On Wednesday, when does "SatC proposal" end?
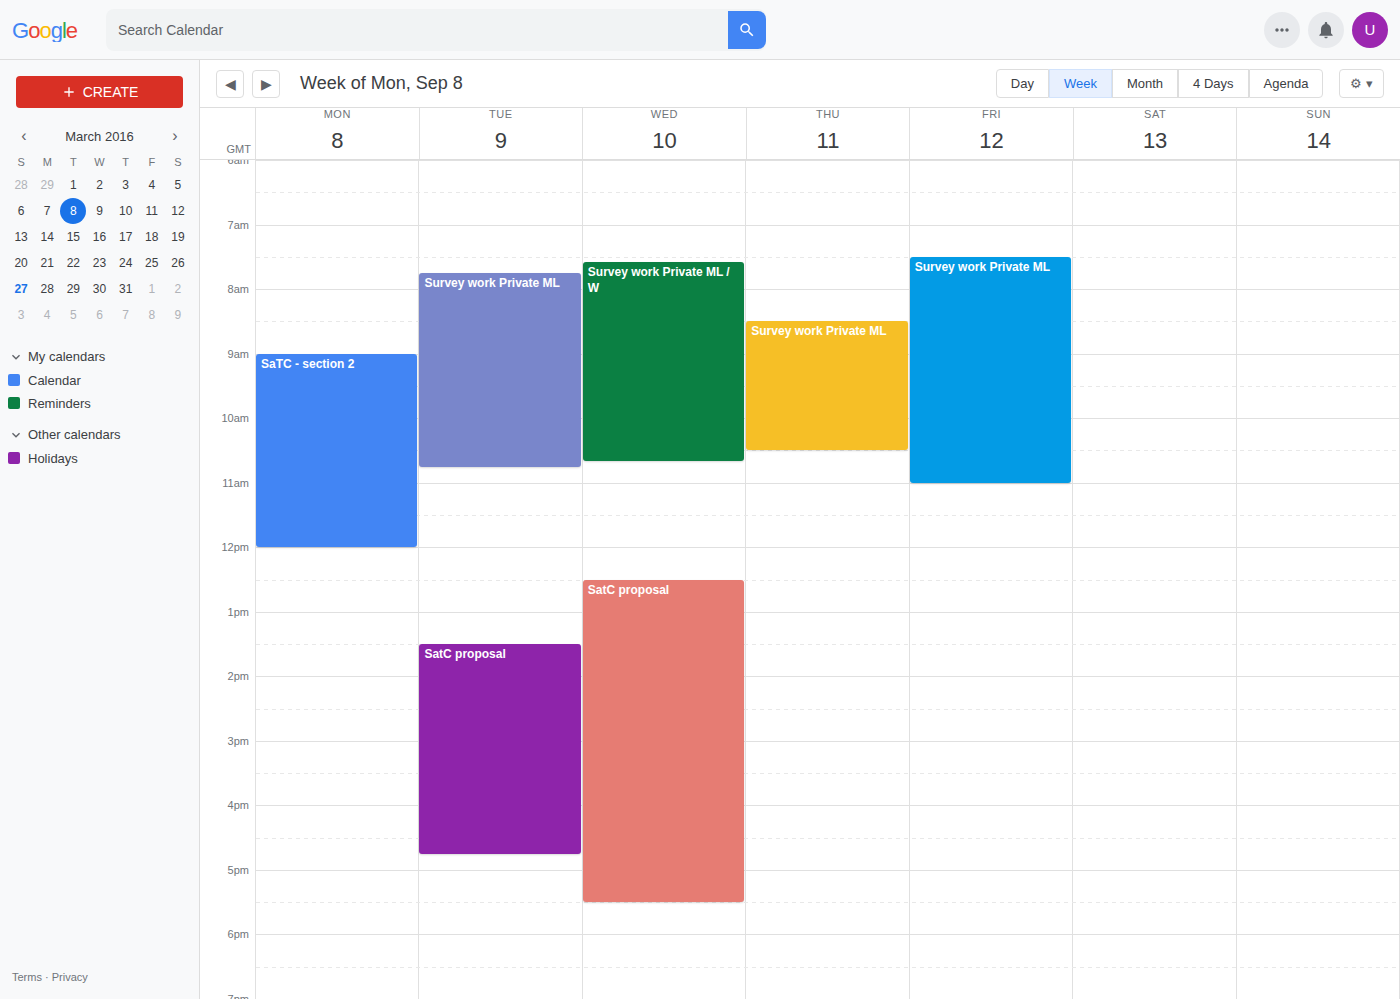
5:30 PM